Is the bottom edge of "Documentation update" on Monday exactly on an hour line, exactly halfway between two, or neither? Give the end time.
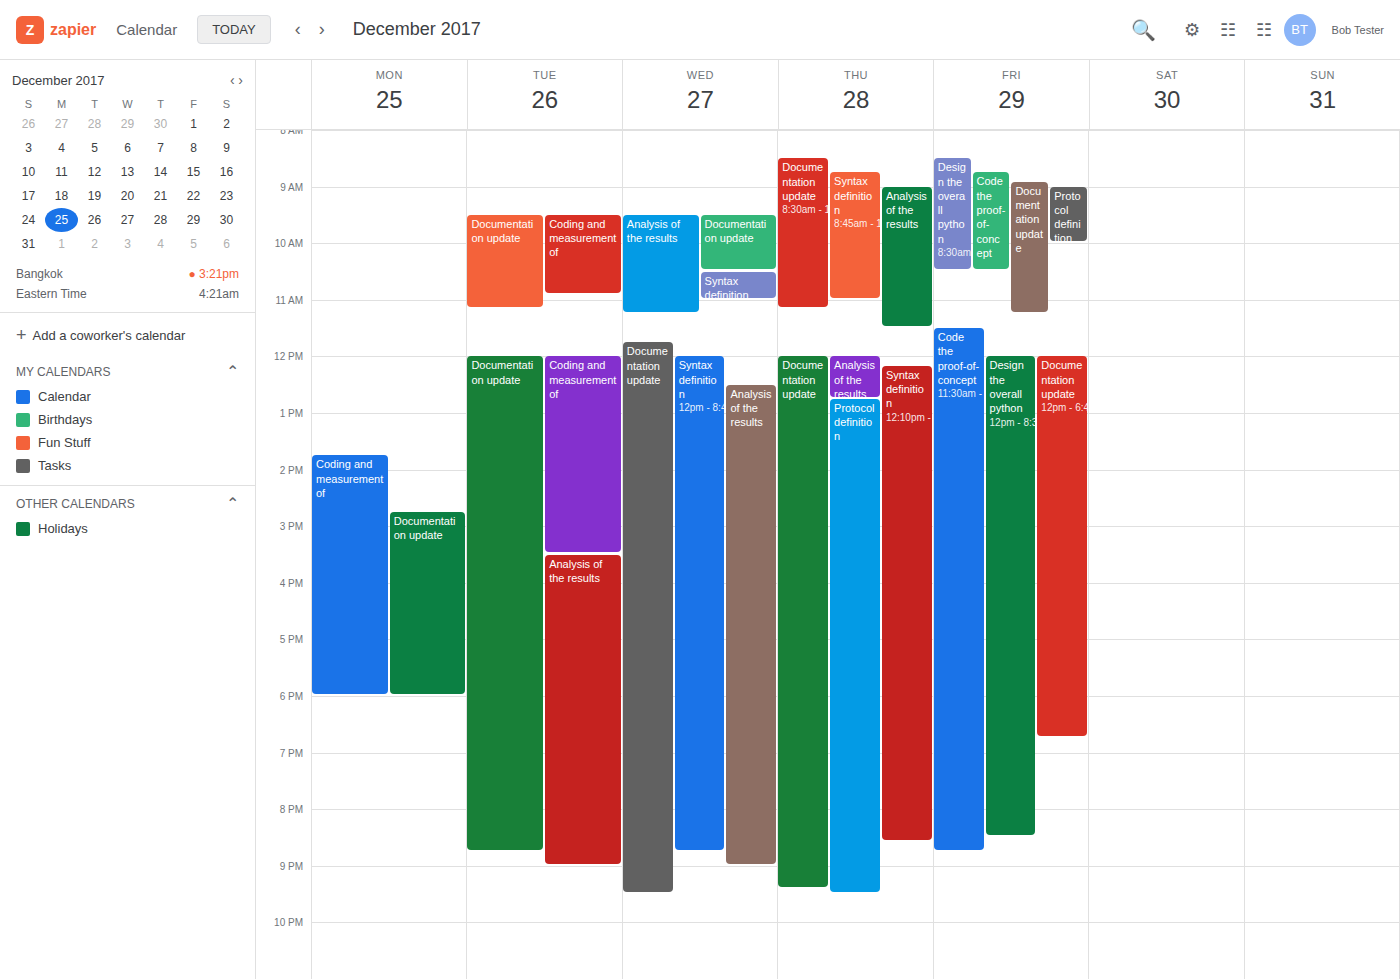
6:00 PM -- exactly on the 6 PM line.